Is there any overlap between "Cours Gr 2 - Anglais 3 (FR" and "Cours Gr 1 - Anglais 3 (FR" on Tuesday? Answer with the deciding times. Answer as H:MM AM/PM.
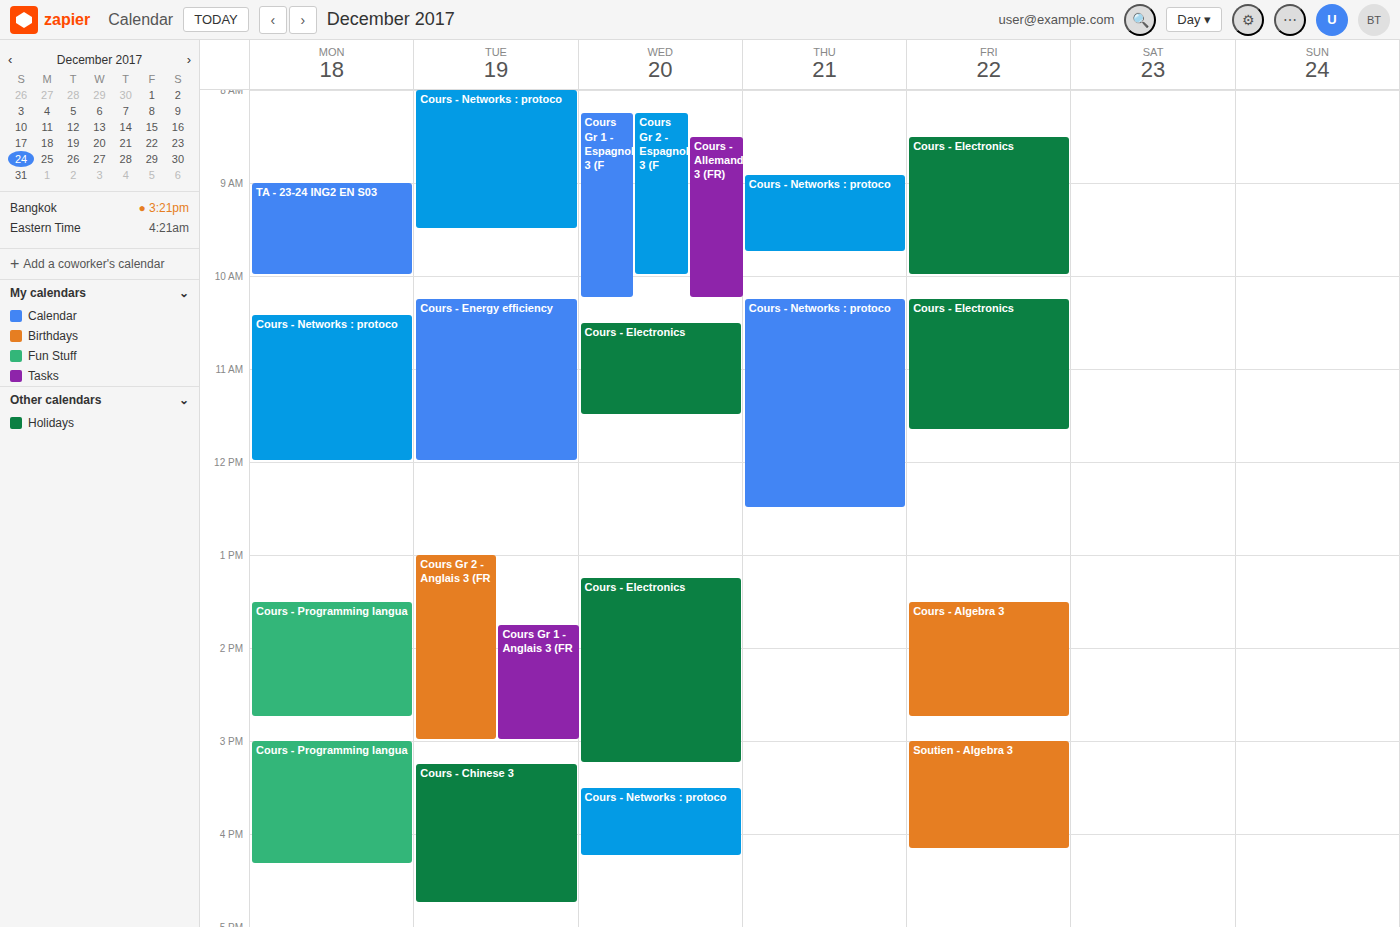
"Cours Gr 1 - Anglais 3 (FR" runs 1:45 PM to 3:00 PM, inside "Cours Gr 2 - Anglais 3 (FR" -- they overlap.